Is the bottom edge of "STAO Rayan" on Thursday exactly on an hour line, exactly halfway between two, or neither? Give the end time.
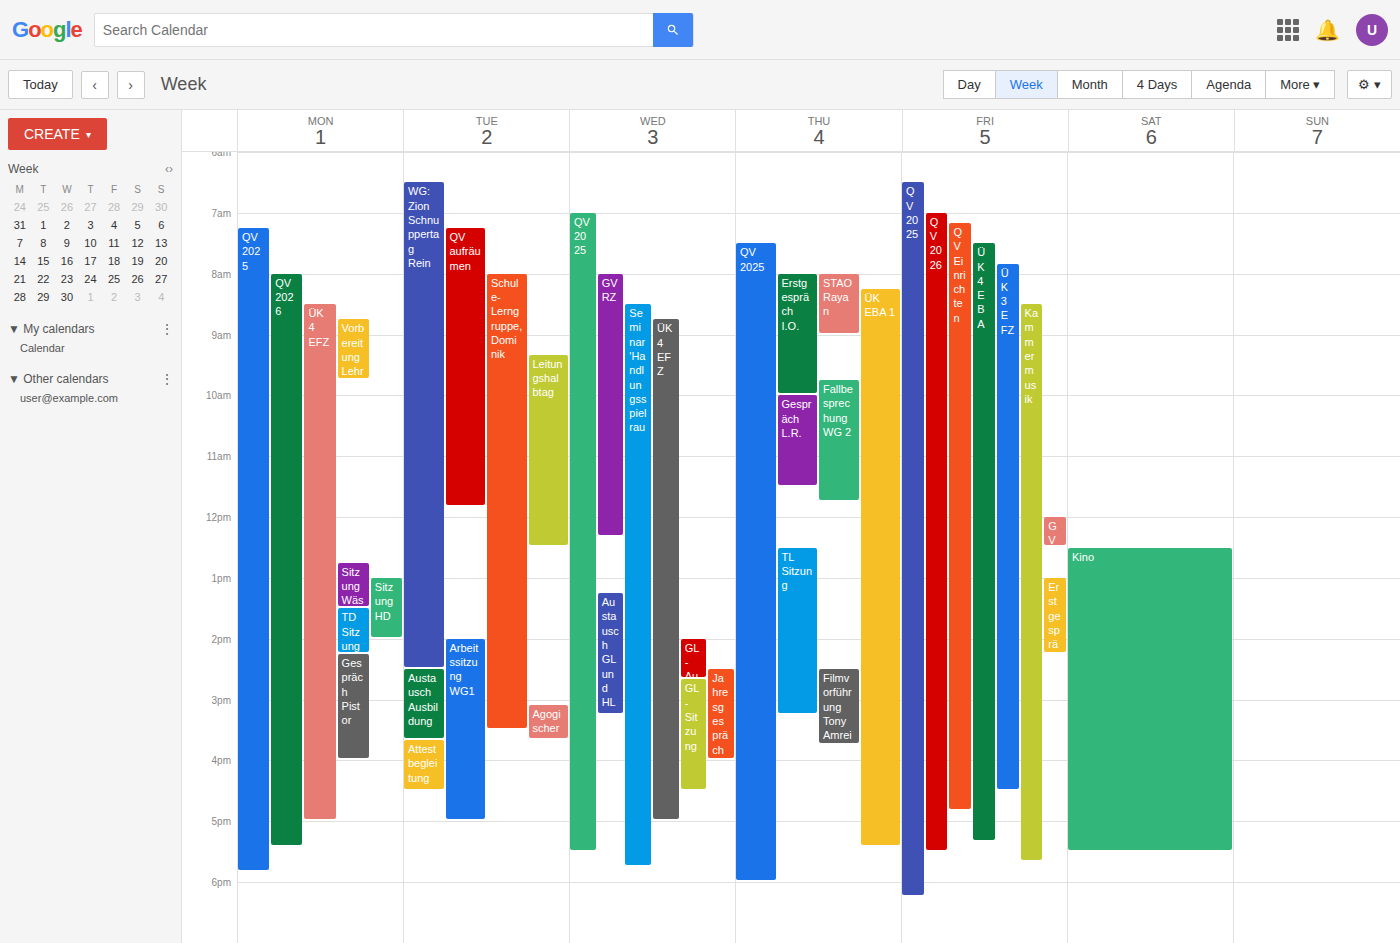
09:00 -- exactly on the 09:00 line.